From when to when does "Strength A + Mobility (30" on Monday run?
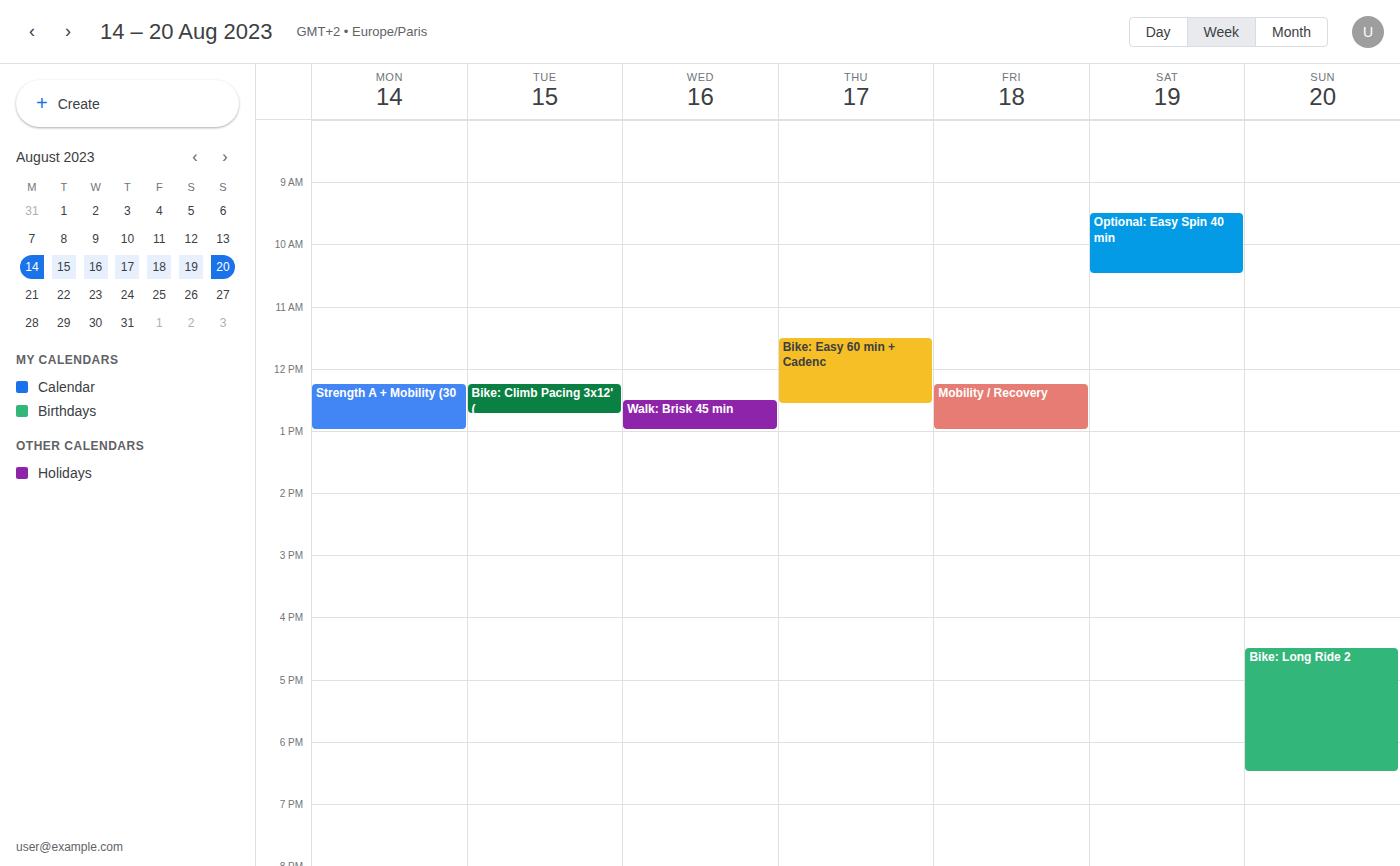
12:15 PM to 1:00 PM